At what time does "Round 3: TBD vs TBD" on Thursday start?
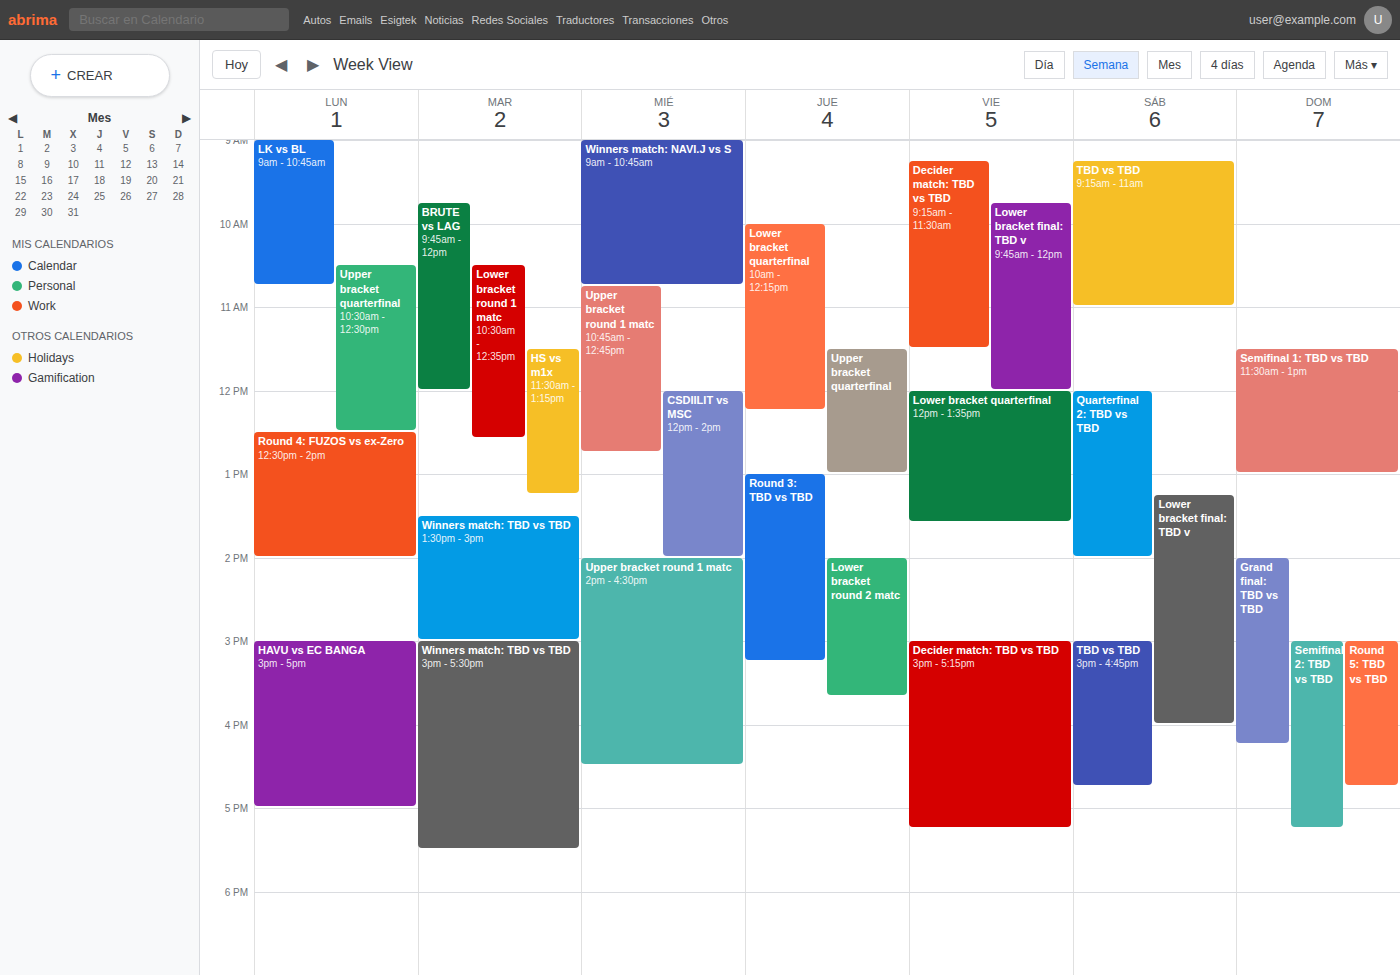
13:00